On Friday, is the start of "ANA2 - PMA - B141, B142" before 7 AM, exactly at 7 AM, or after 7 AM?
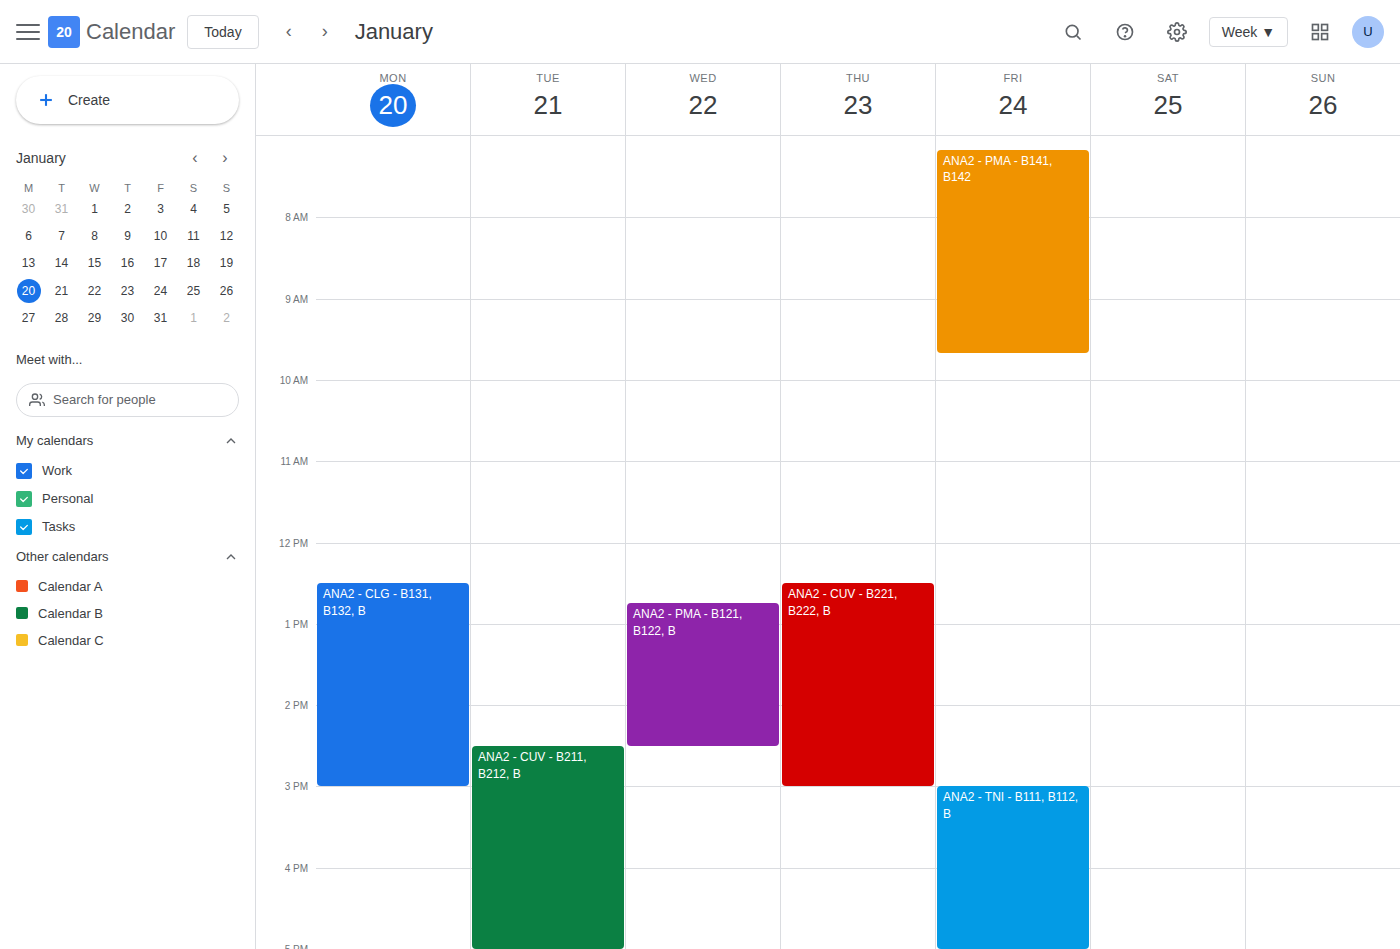
7:10 AM -- after 7 AM, 10 minutes below the 7 AM line.